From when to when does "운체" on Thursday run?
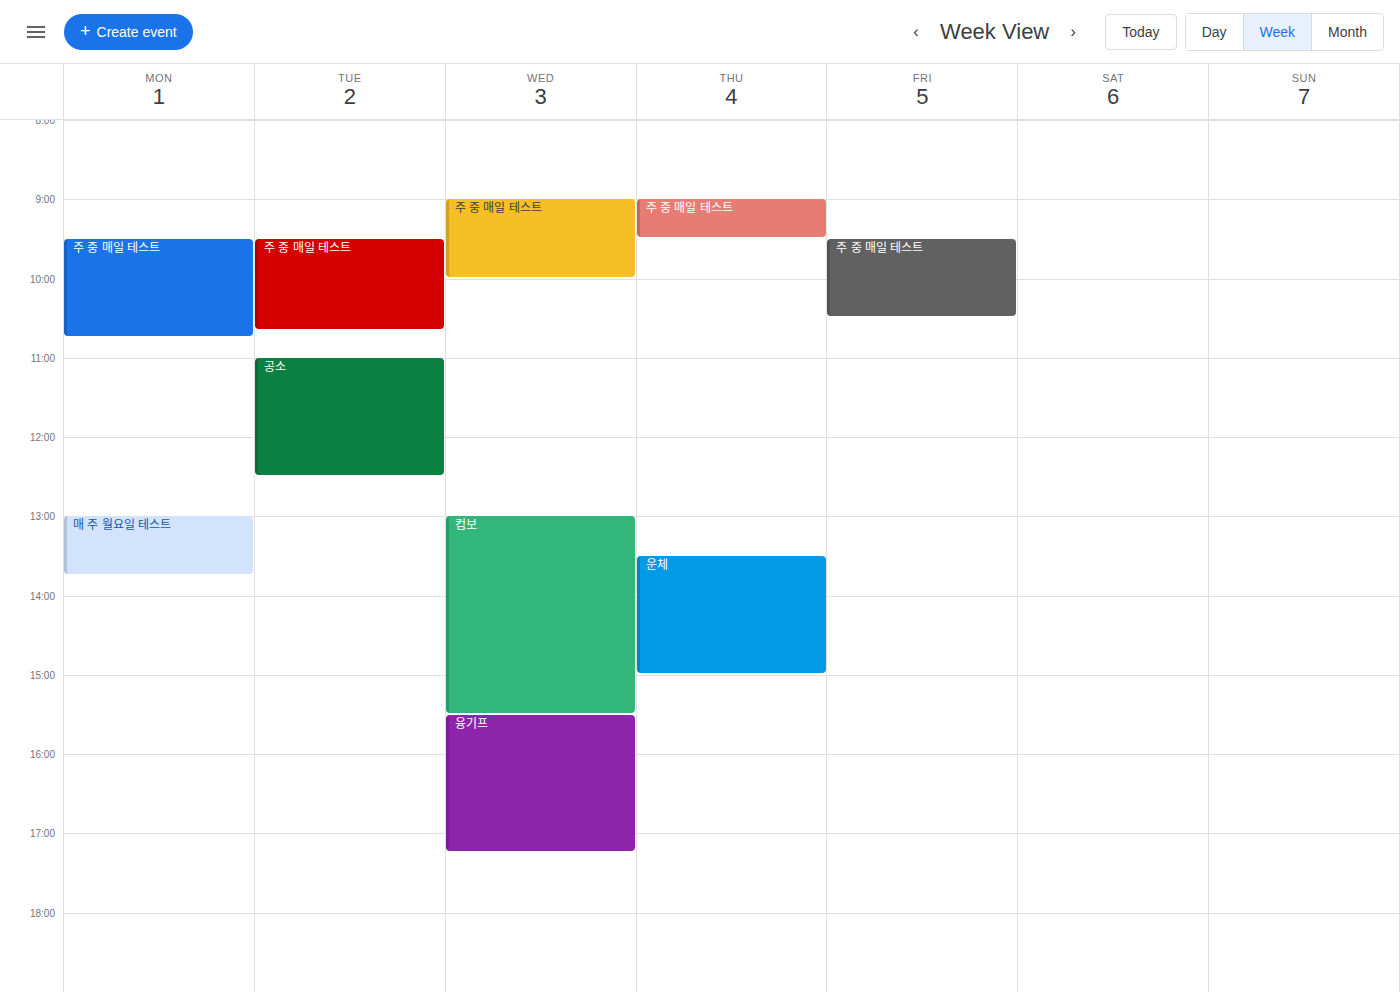
1:30 PM to 3:00 PM